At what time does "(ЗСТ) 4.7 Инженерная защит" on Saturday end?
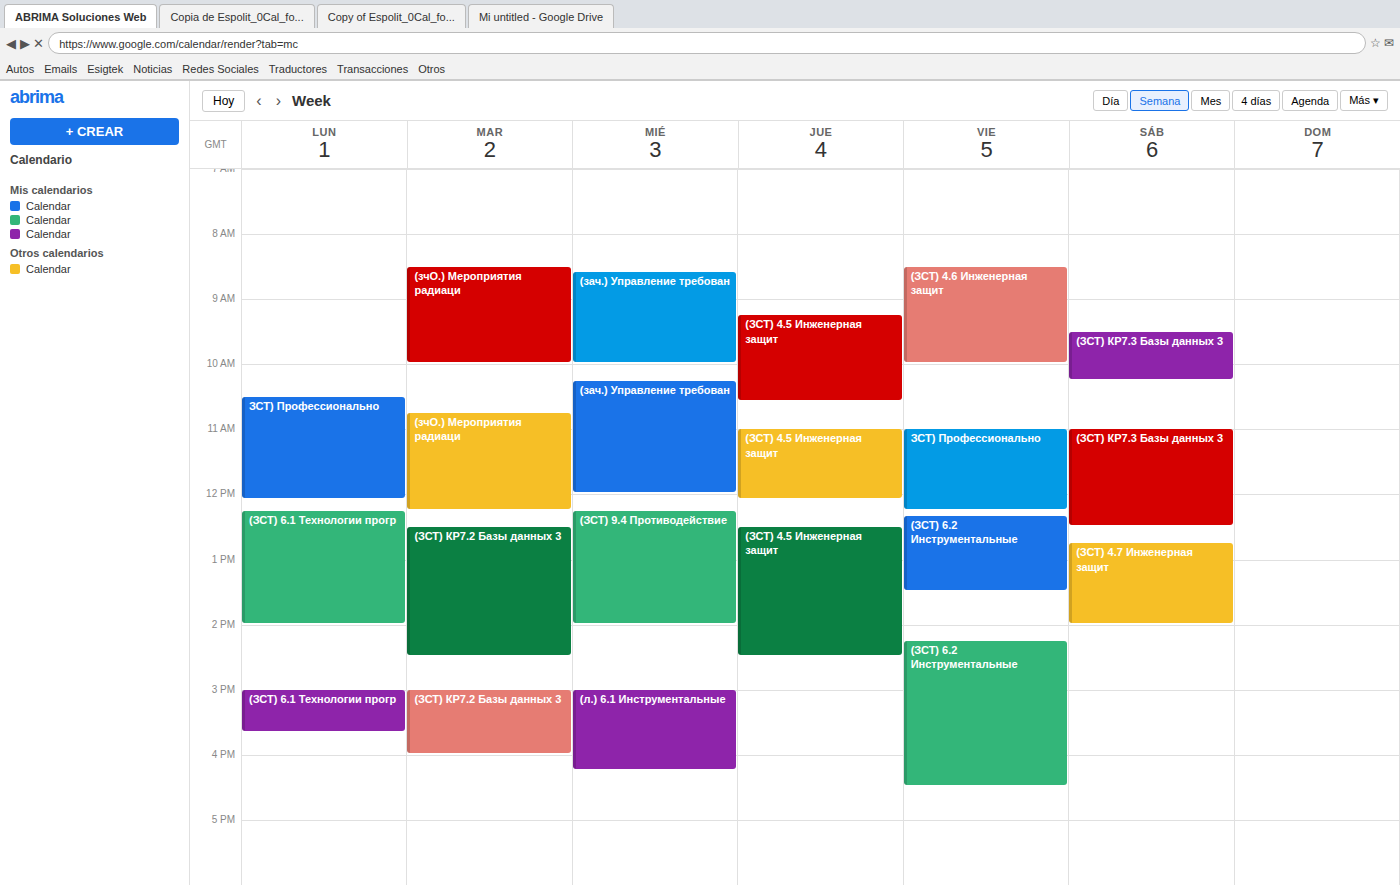
2:00 PM